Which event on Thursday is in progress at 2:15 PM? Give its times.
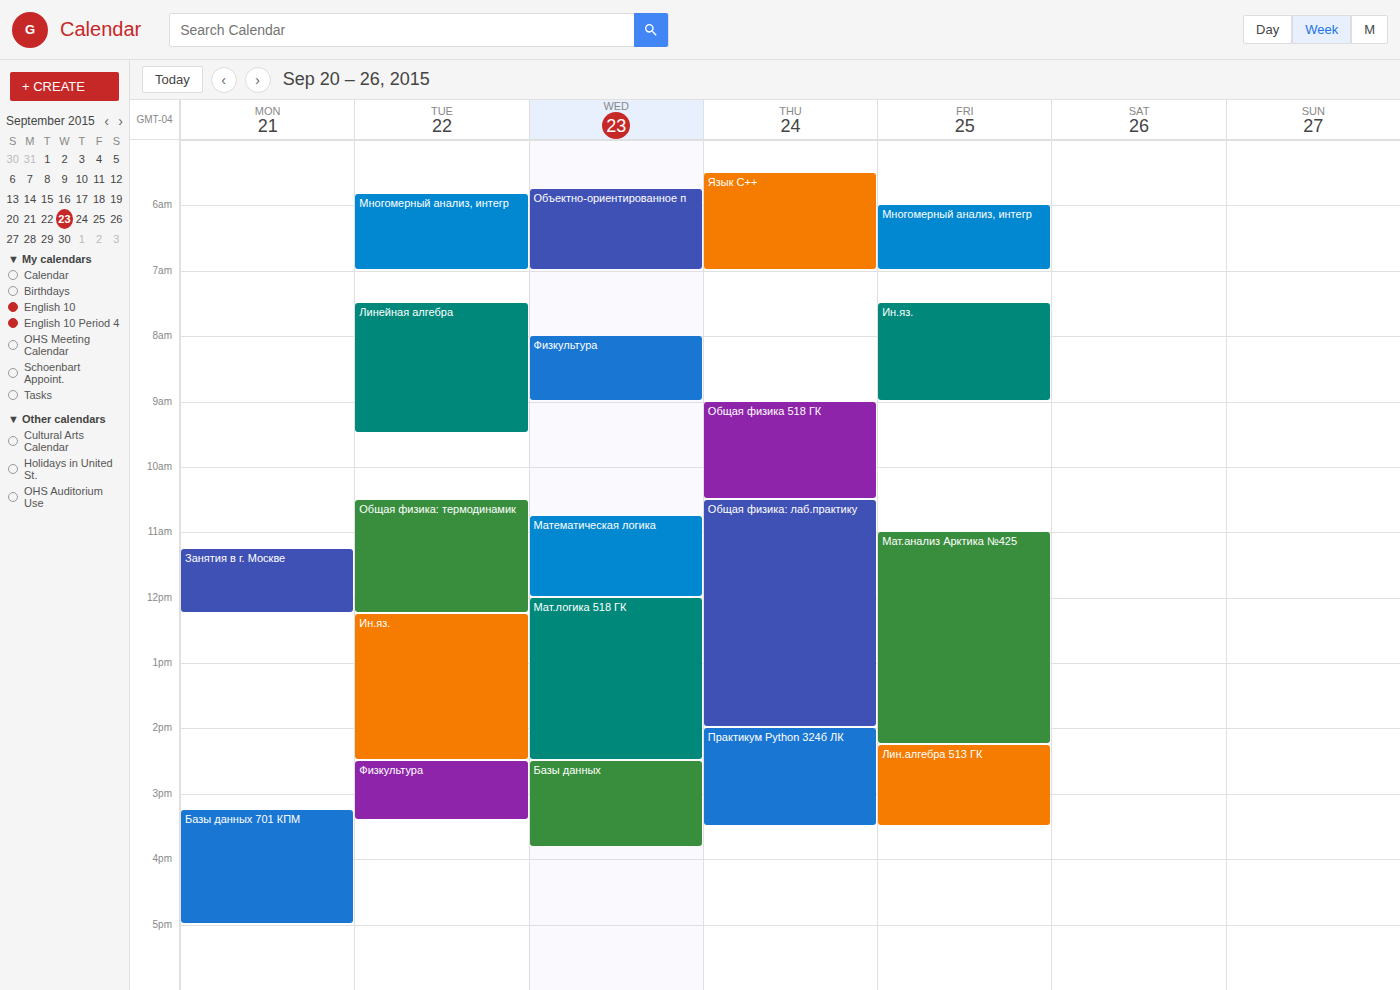
"Практикум Python 324б ЛК", 2:00 PM to 3:30 PM